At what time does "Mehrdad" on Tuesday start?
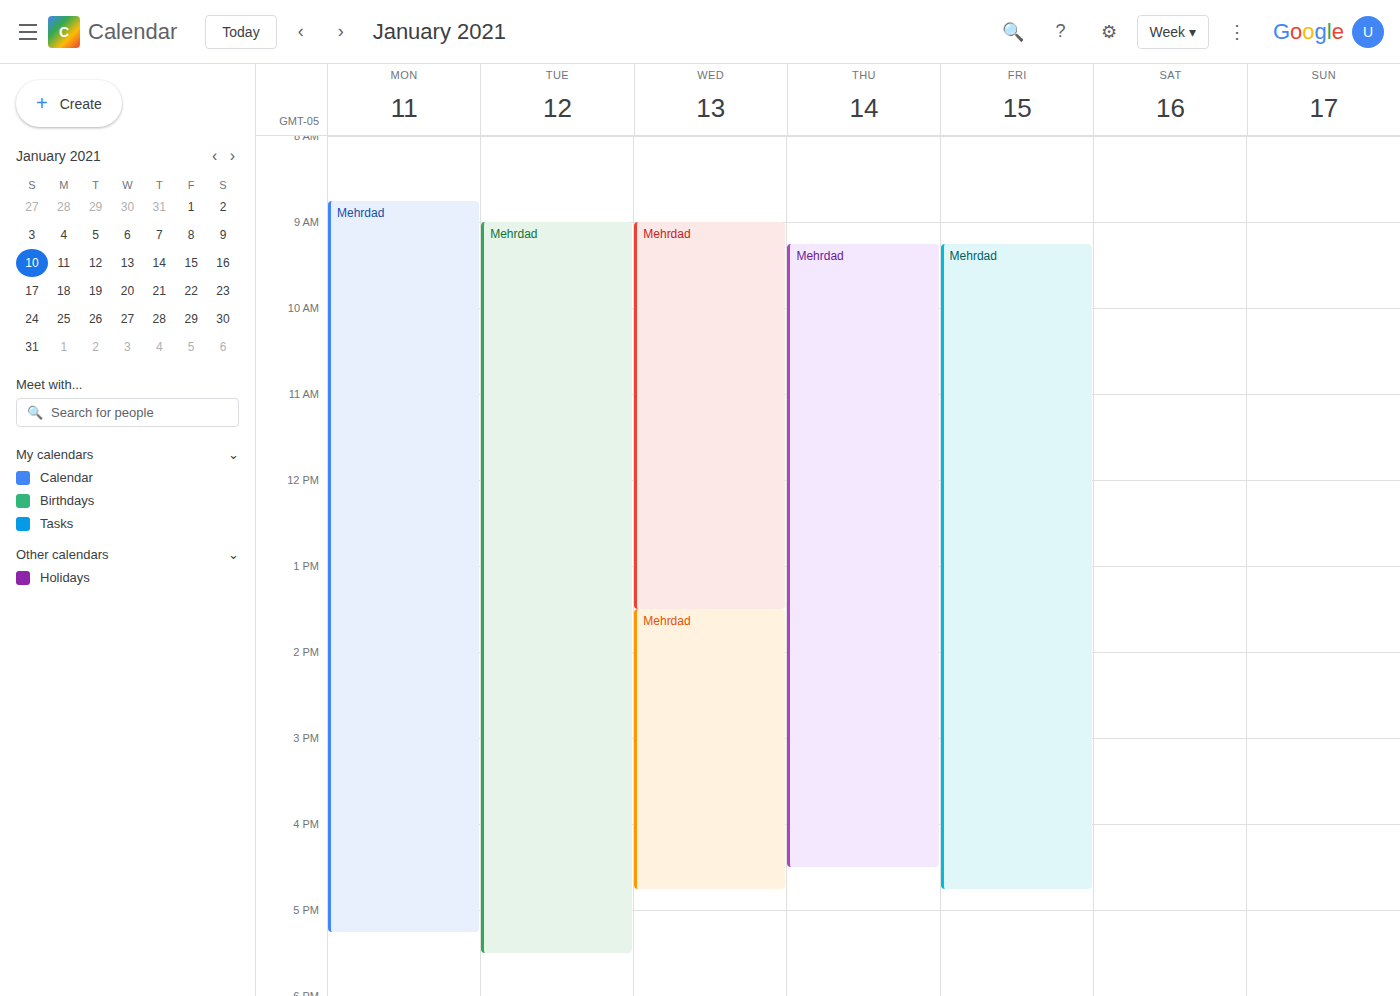
9:00 AM